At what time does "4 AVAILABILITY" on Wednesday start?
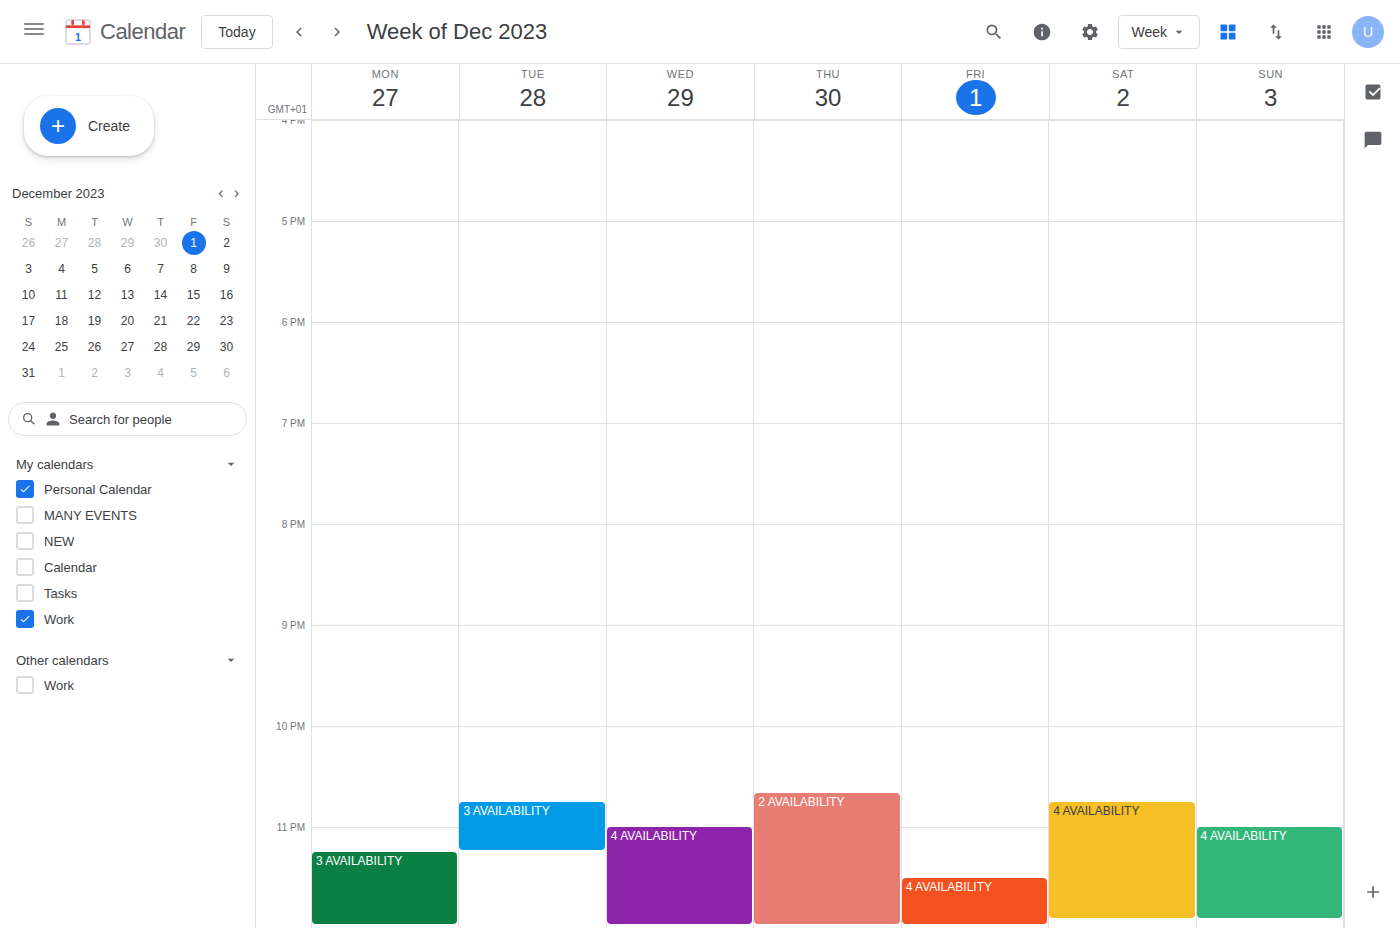
11:00 PM